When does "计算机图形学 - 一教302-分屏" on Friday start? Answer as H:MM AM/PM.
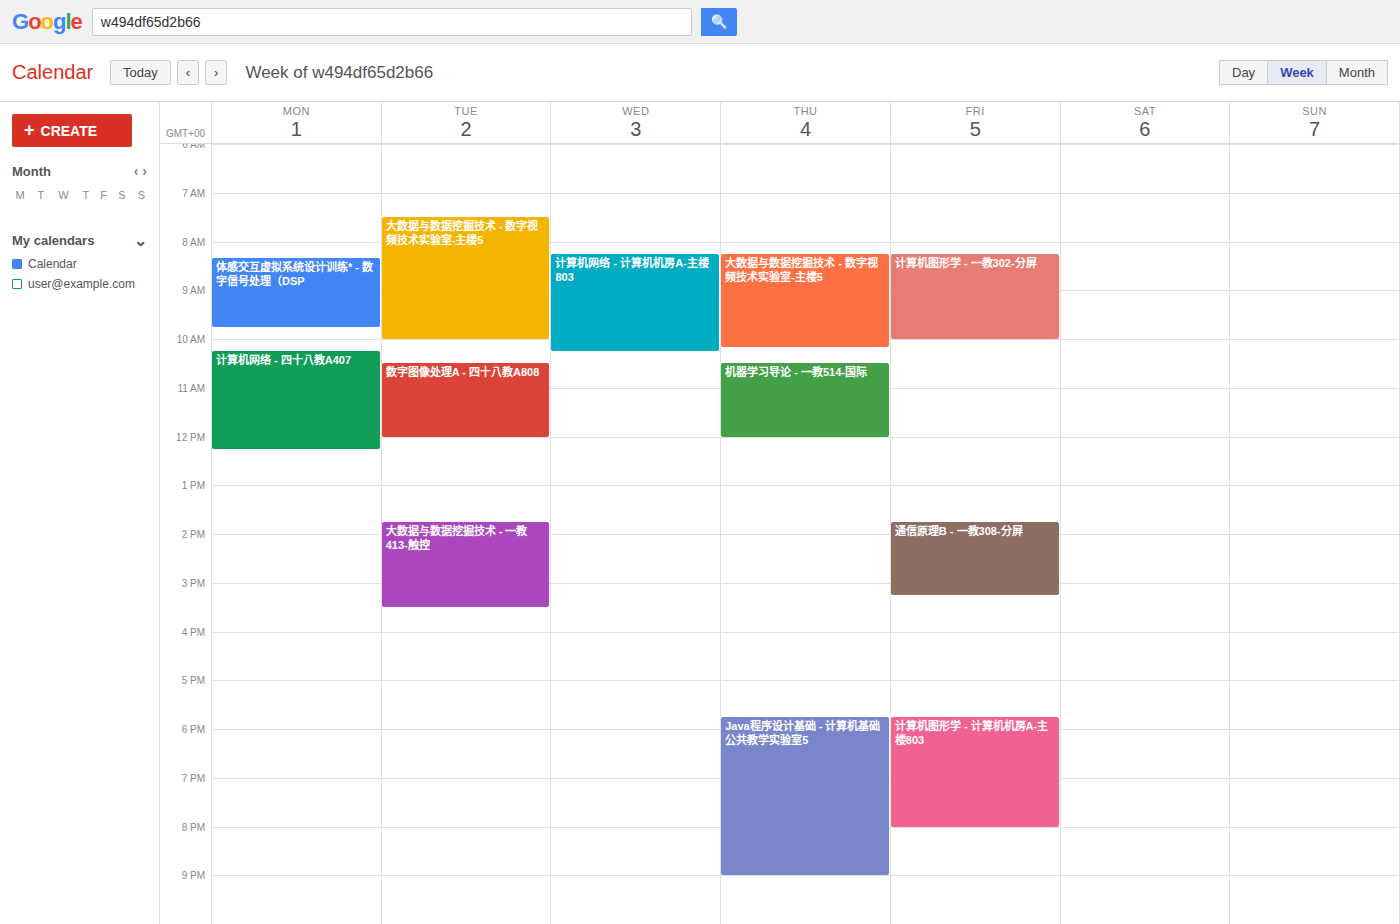
8:15 AM